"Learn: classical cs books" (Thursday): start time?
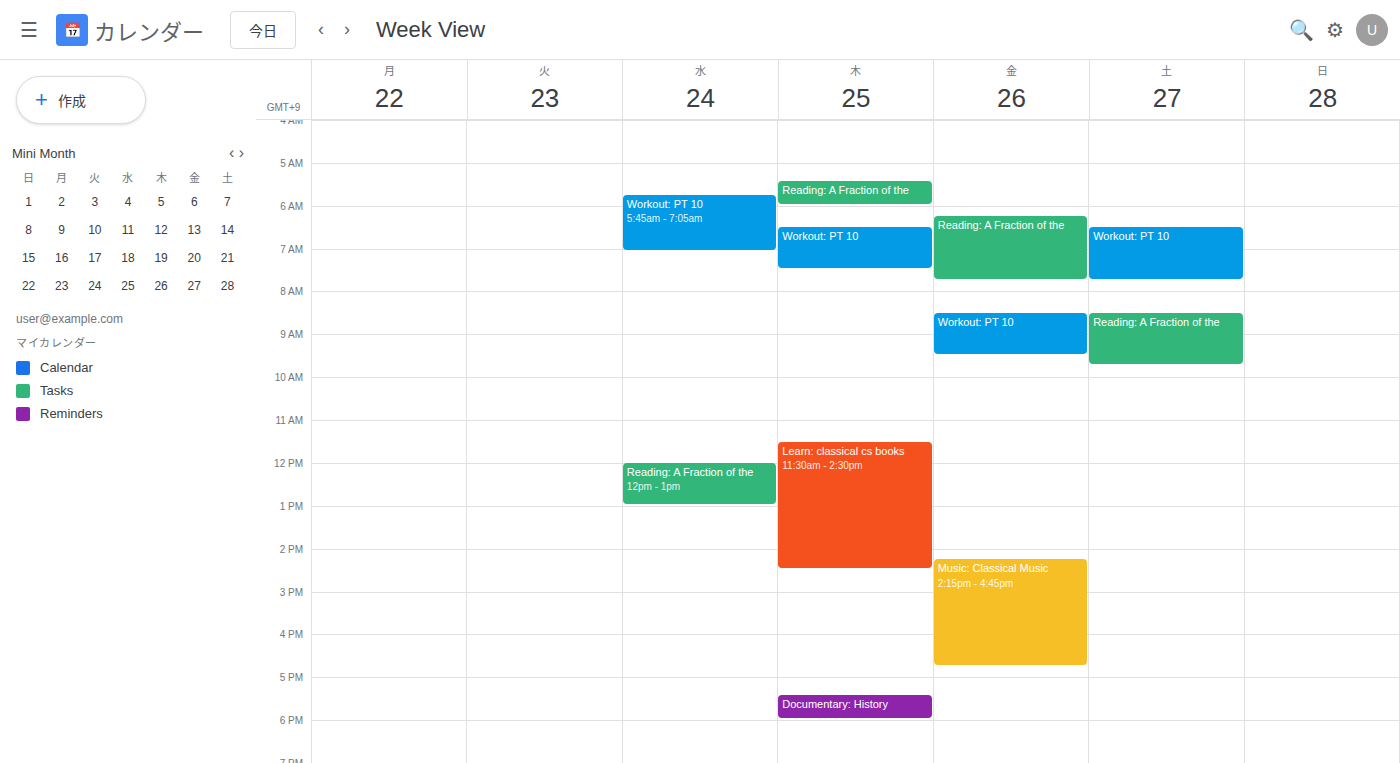
11:30 AM